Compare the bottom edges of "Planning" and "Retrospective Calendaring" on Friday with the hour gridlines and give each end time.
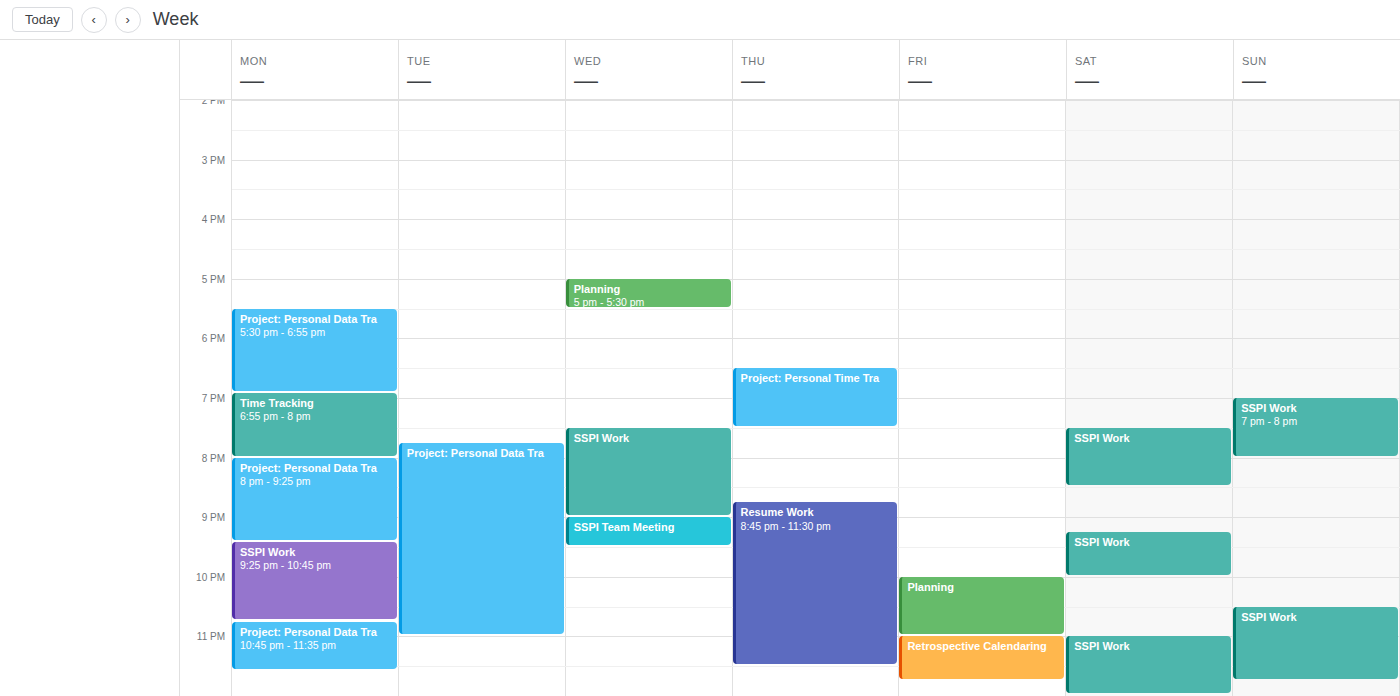
"Planning": 11:00 PM, exactly on the 11 PM line. "Retrospective Calendaring": 11:45 PM, neither: three quarters of the way from the 11 PM line to the 12 AM line.